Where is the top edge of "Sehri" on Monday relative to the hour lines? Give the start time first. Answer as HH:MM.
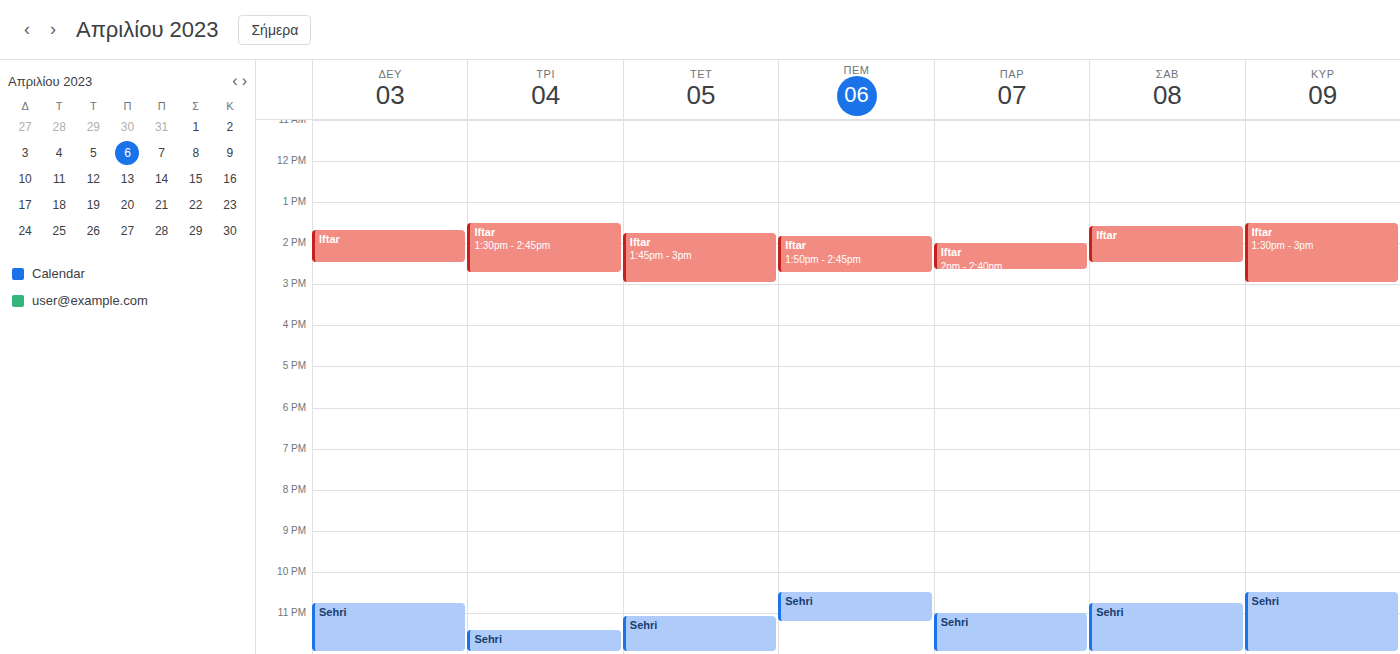
22:45 -- neither: three quarters of the way from the 22:00 line to the 23:00 line.